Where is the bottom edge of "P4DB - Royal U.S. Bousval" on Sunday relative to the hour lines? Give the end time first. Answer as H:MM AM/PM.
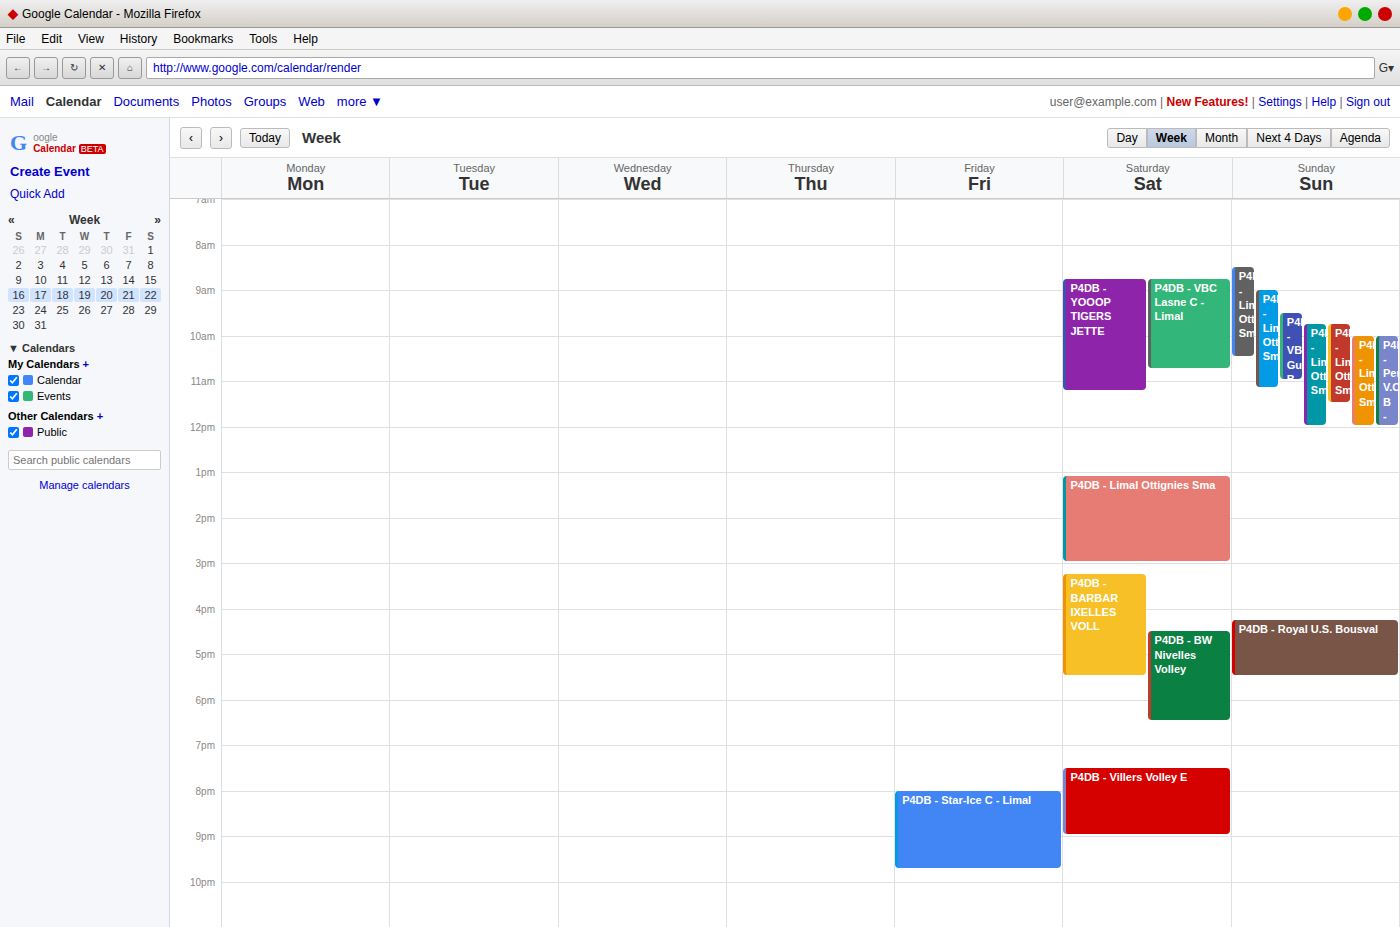
5:30 PM -- halfway between the 5 PM and 6 PM lines.